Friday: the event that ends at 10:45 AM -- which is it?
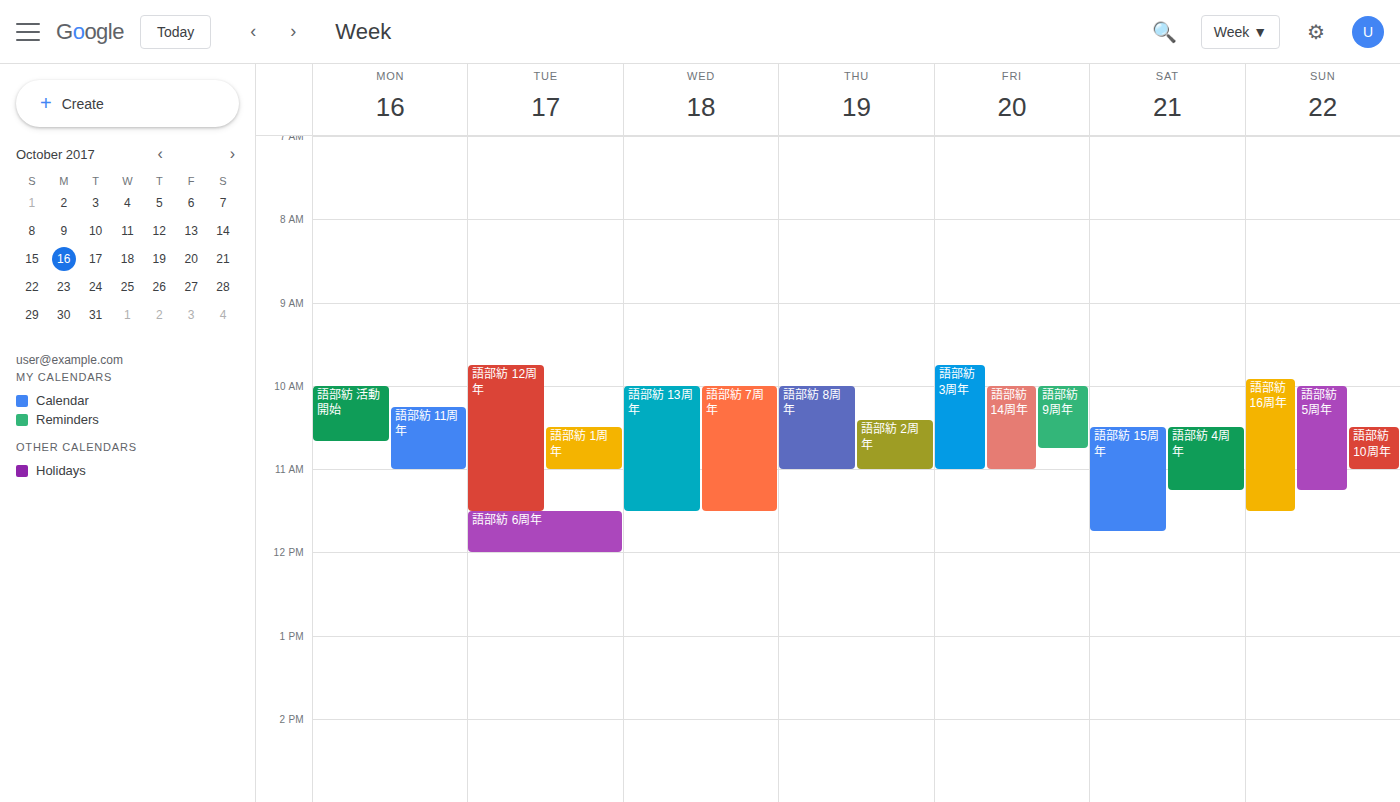
"語部紡 9周年"